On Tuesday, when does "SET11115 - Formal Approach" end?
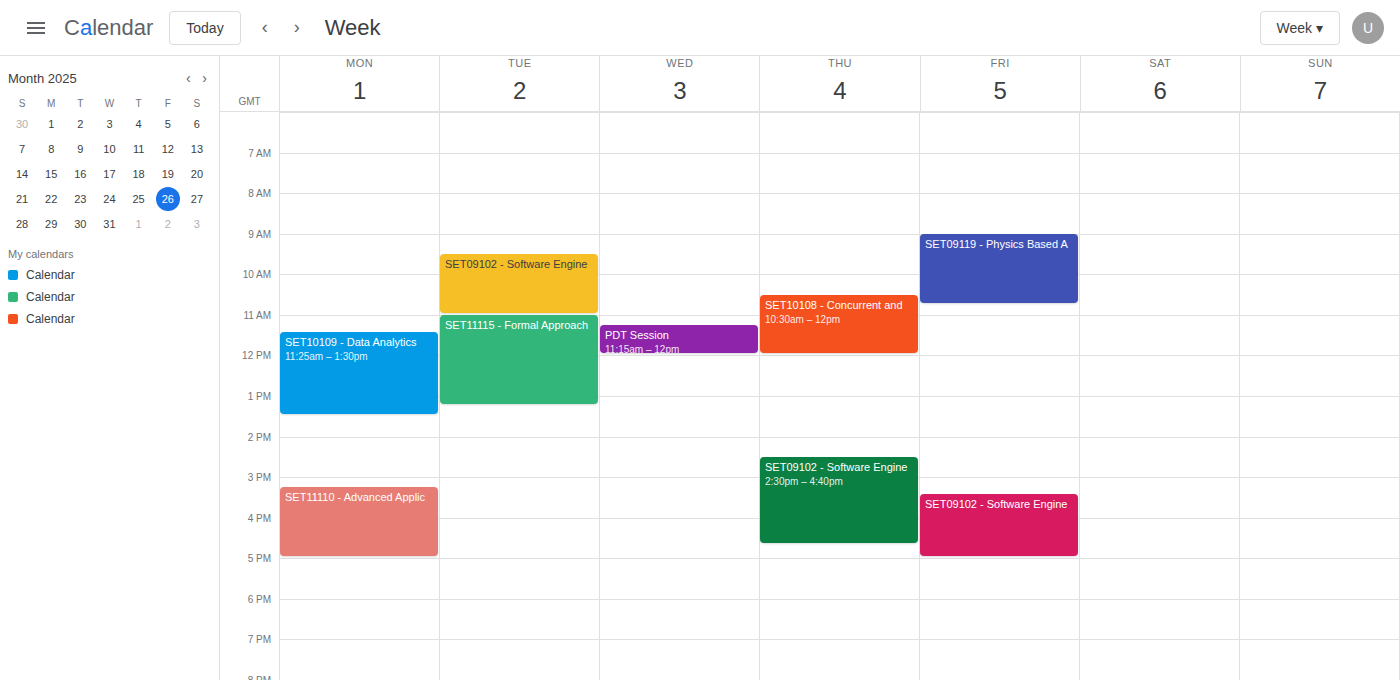
13:15